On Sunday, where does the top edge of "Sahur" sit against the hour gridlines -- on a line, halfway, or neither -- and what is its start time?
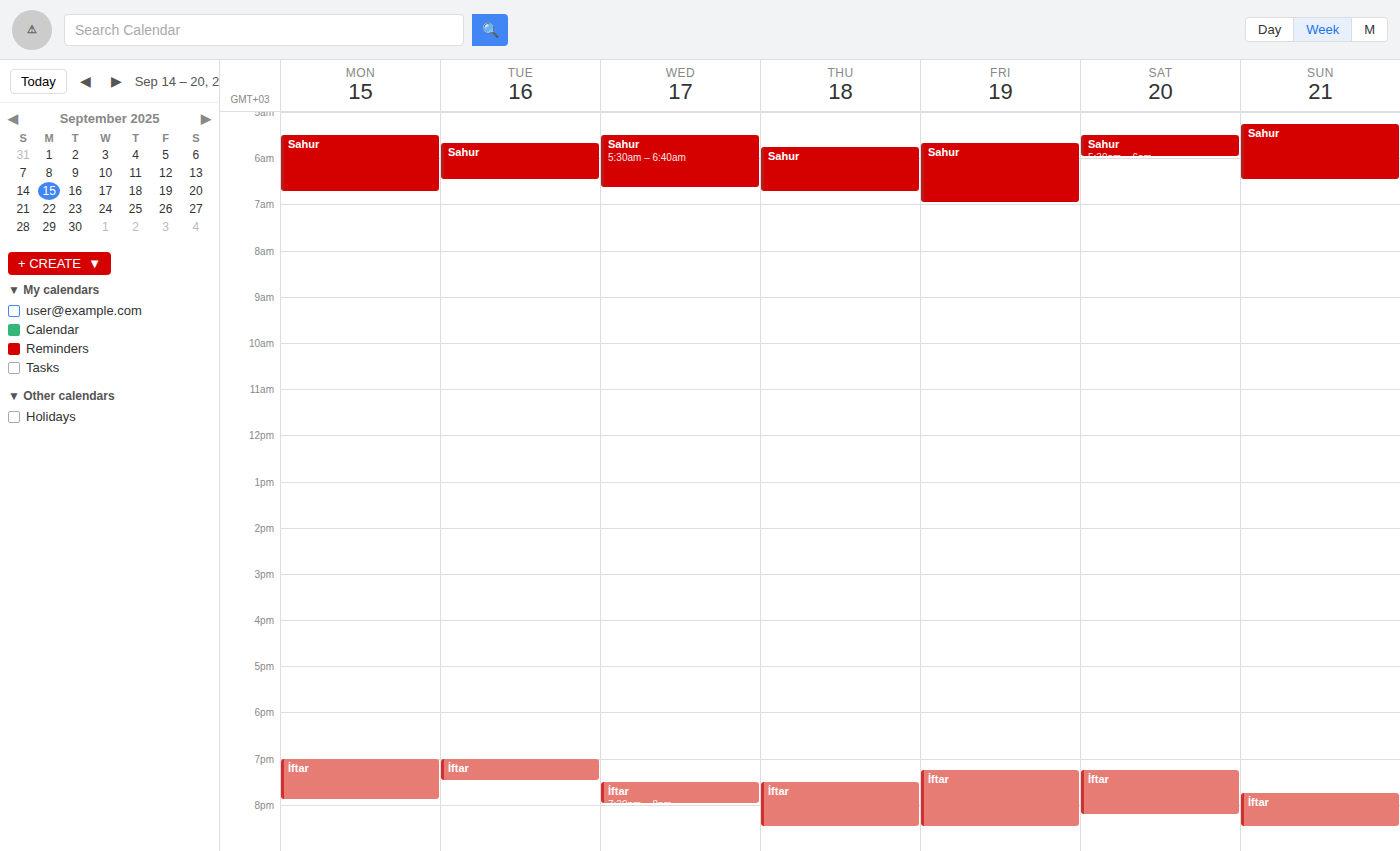
5:15 AM -- neither: a quarter of the way from the 5 AM line to the 6 AM line.